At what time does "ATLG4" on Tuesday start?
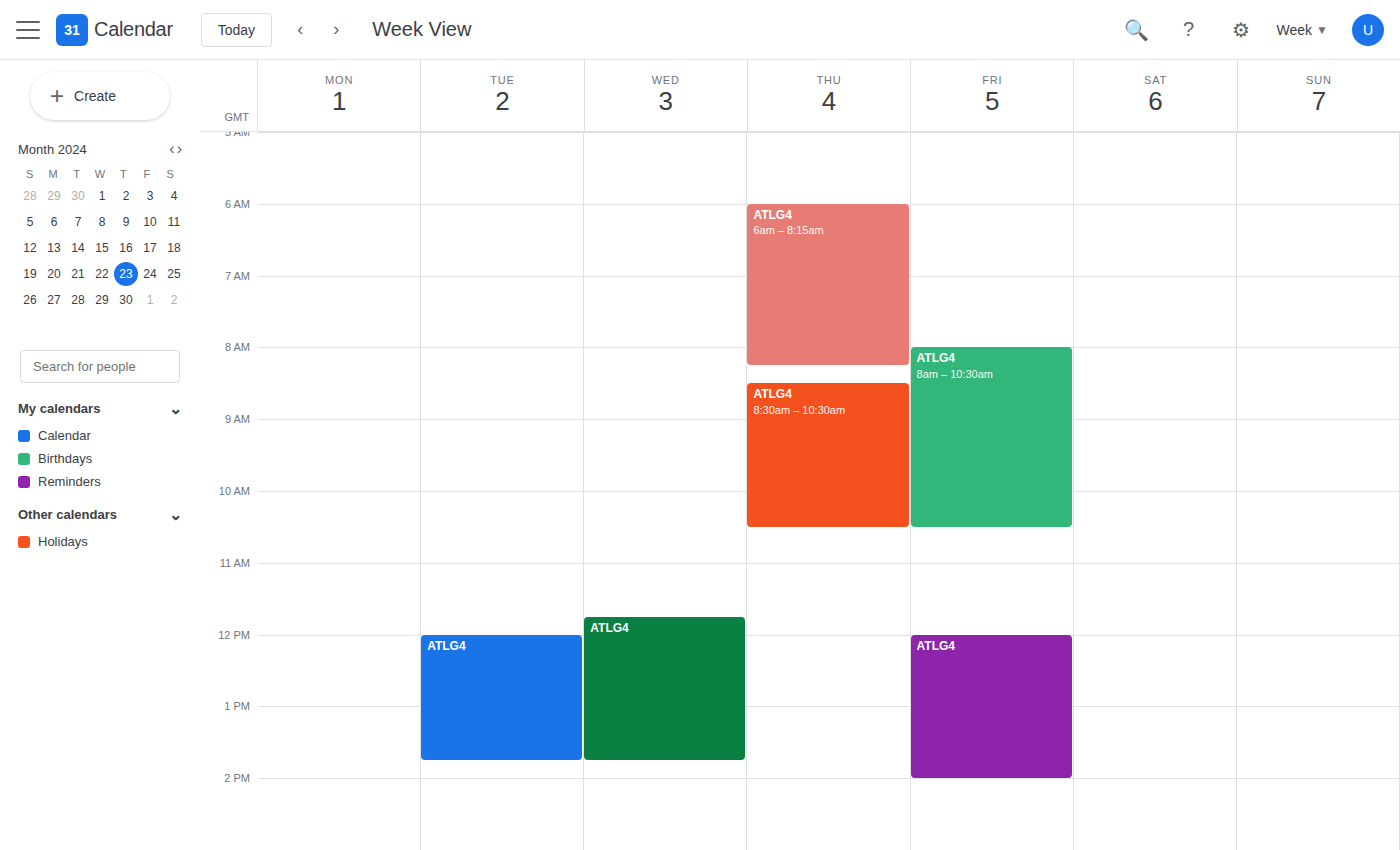
12:00 PM